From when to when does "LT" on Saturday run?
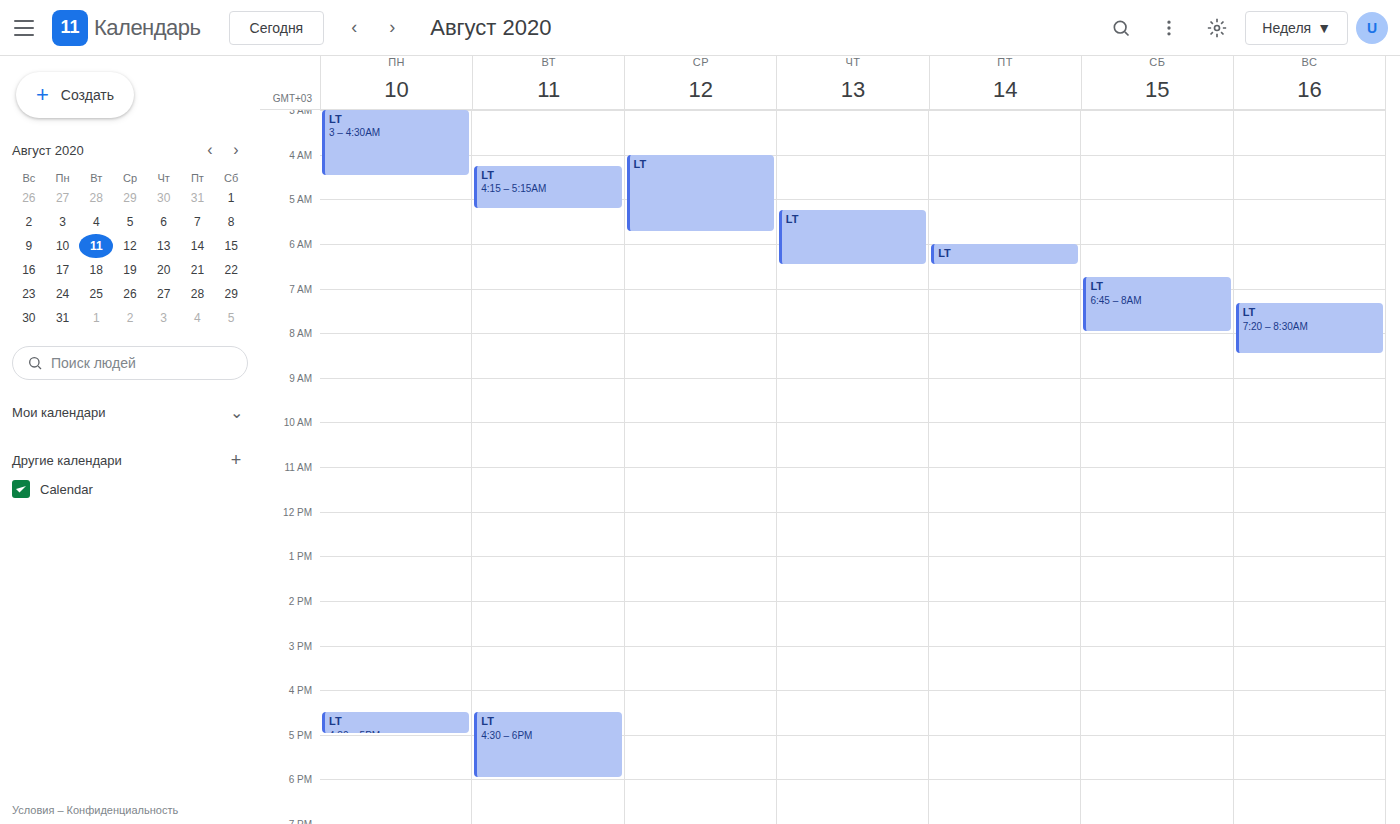
6:45 AM to 8:00 AM